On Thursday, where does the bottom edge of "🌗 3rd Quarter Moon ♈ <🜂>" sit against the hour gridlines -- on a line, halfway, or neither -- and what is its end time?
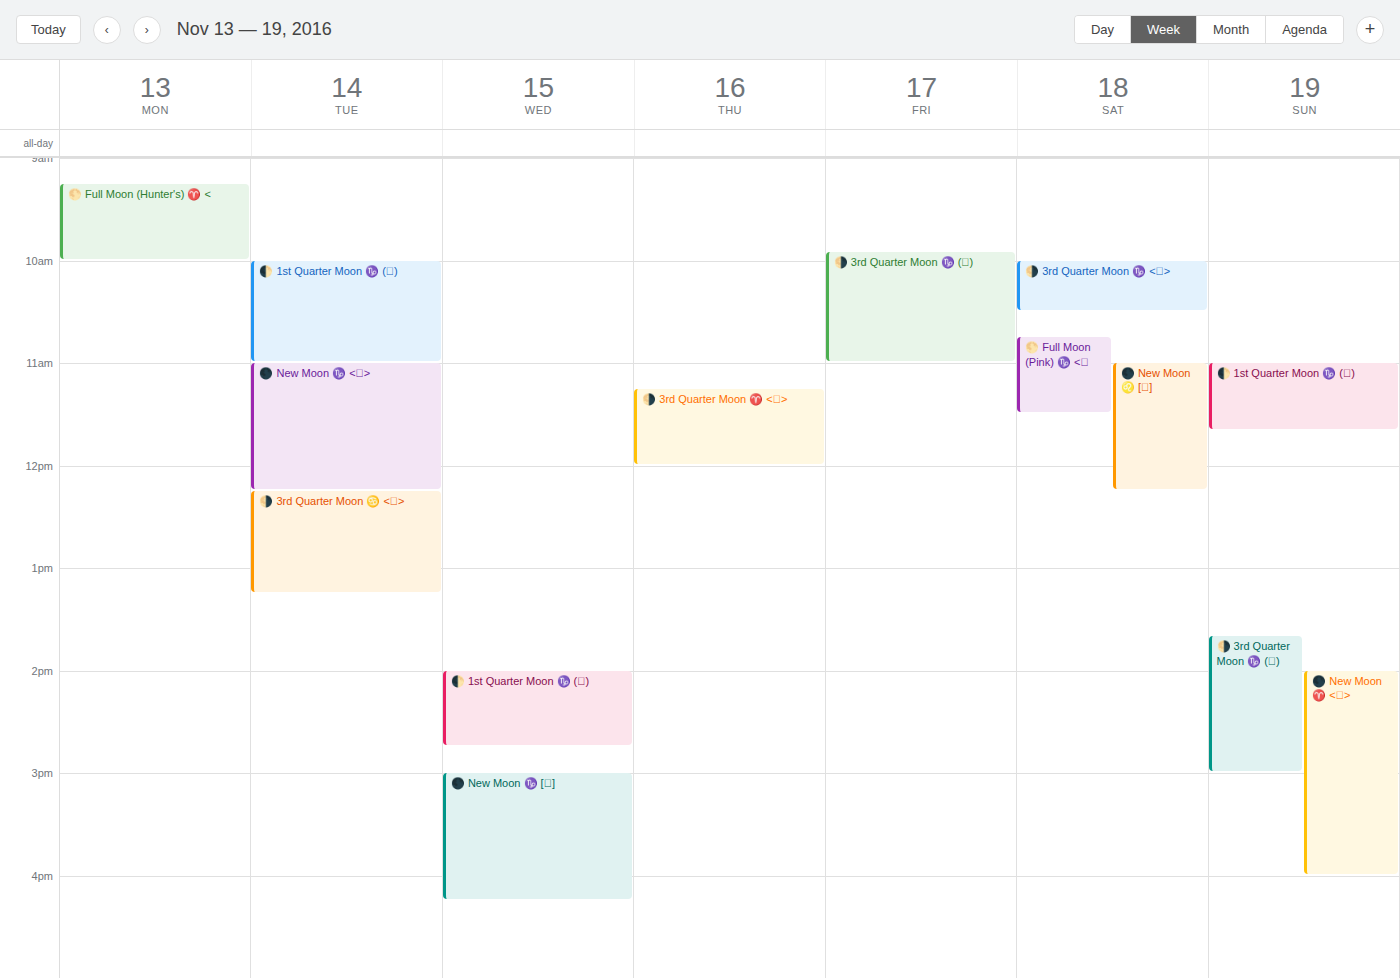
12:00 PM -- exactly on the 12 PM line.